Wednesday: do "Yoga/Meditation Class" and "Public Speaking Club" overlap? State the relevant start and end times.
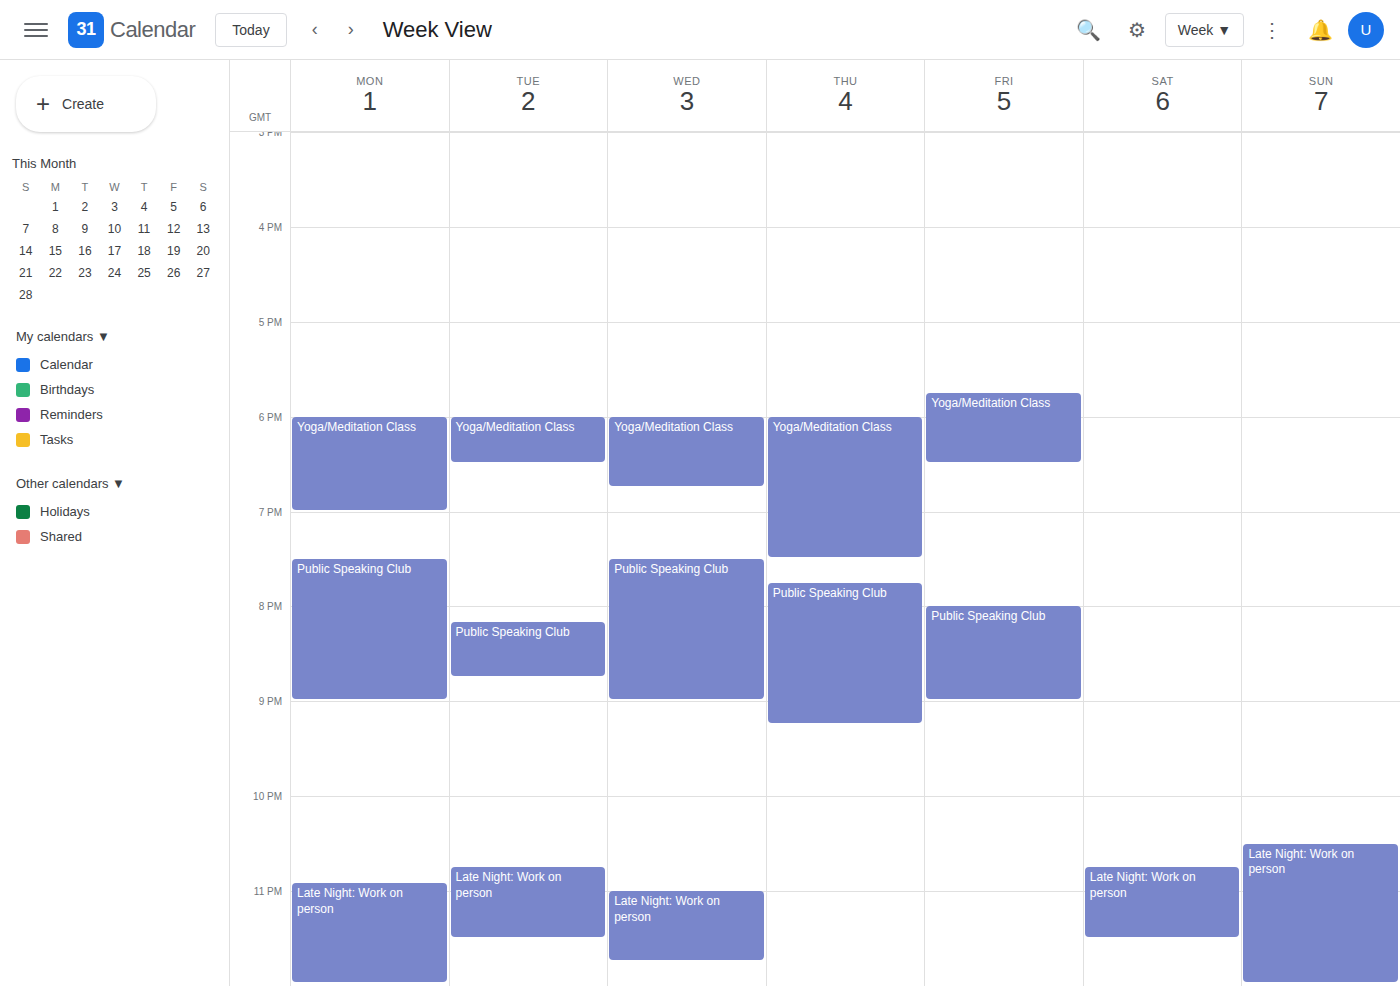
"Yoga/Meditation Class" ends at 6:45 PM and "Public Speaking Club" starts at 7:30 PM -- no overlap.